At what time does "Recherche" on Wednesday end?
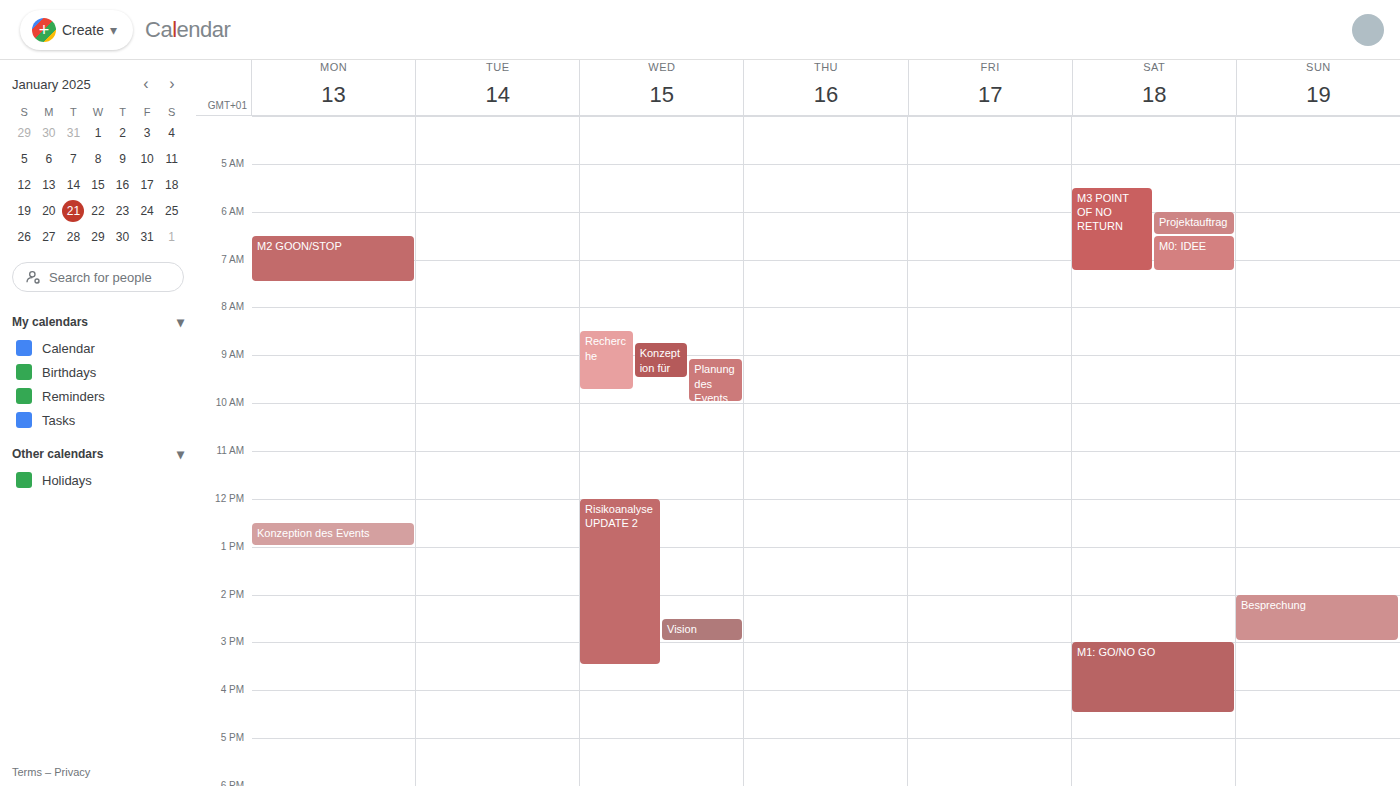
9:45 AM